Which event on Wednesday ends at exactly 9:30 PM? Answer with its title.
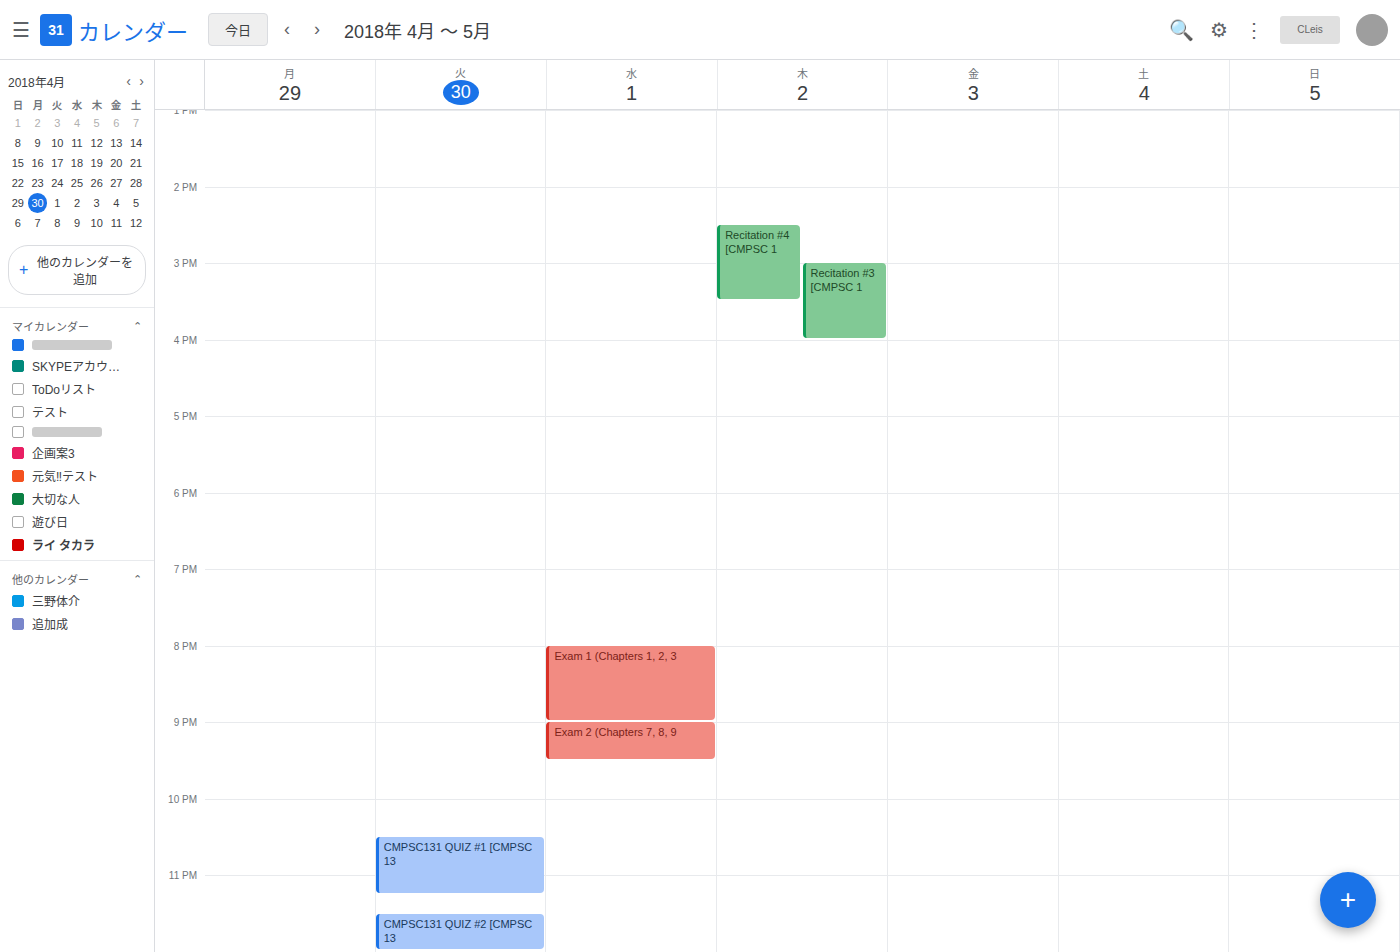
"Exam 2 (Chapters 7, 8, 9"